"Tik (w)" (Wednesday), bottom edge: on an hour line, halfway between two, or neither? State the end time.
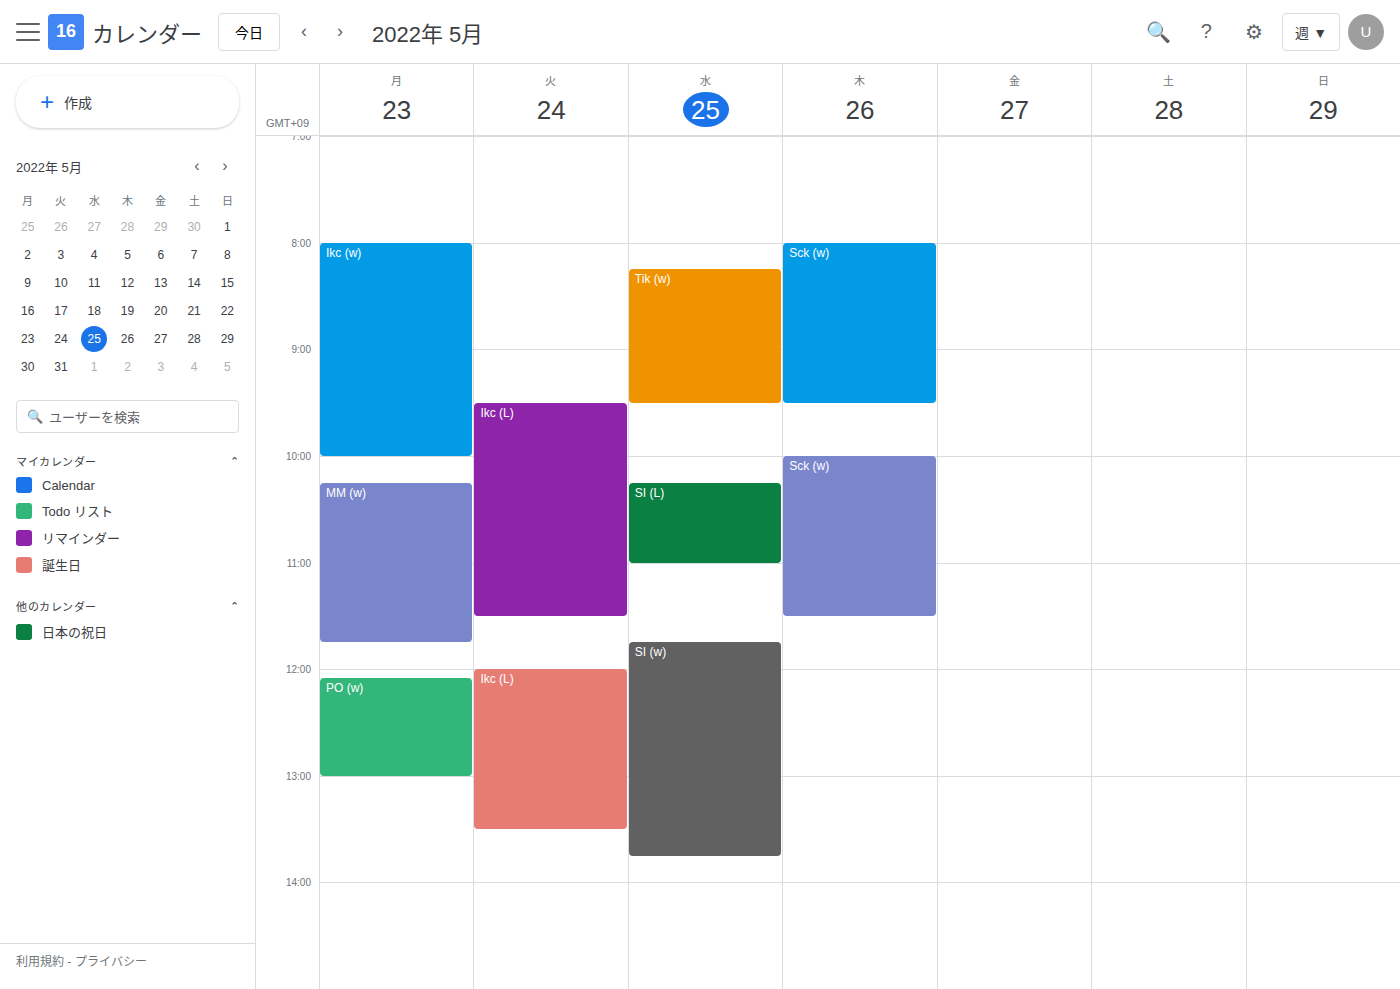
9:30 AM -- halfway between the 9 AM and 10 AM lines.